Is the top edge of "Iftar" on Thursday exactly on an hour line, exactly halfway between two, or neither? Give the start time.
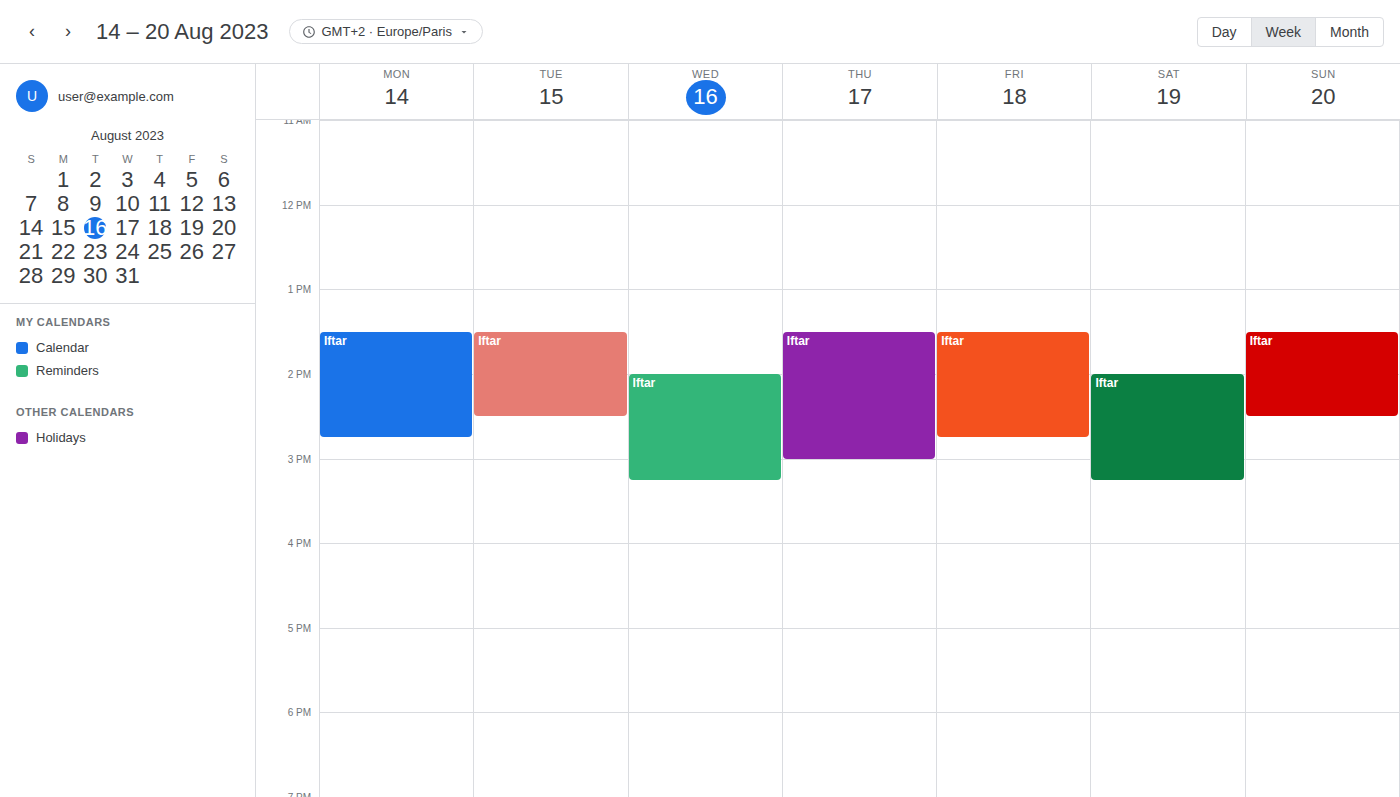
1:30 PM -- halfway between the 1 PM and 2 PM lines.